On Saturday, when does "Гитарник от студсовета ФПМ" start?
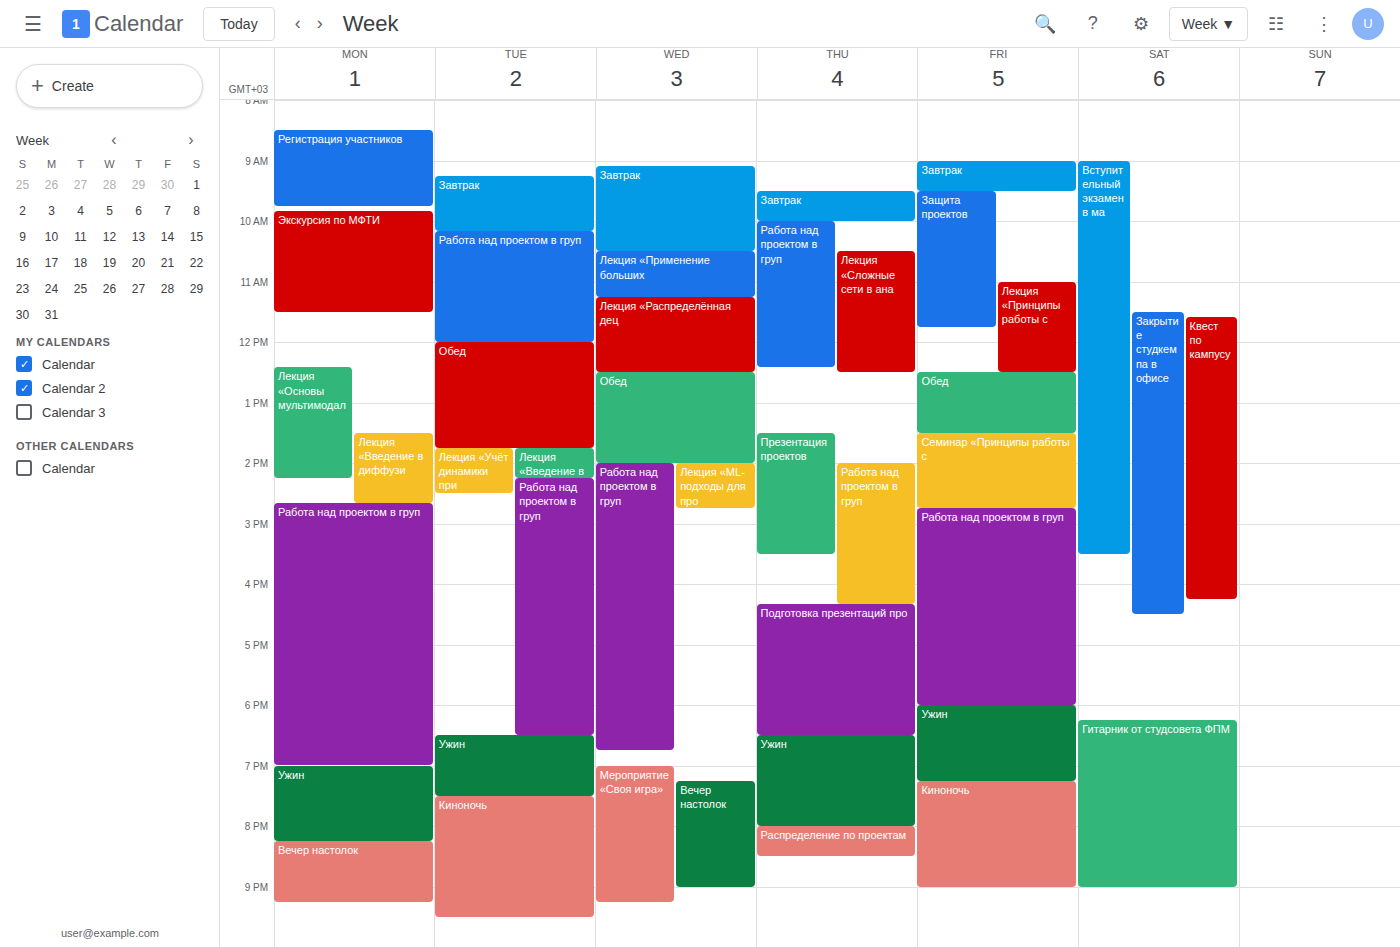
18:15